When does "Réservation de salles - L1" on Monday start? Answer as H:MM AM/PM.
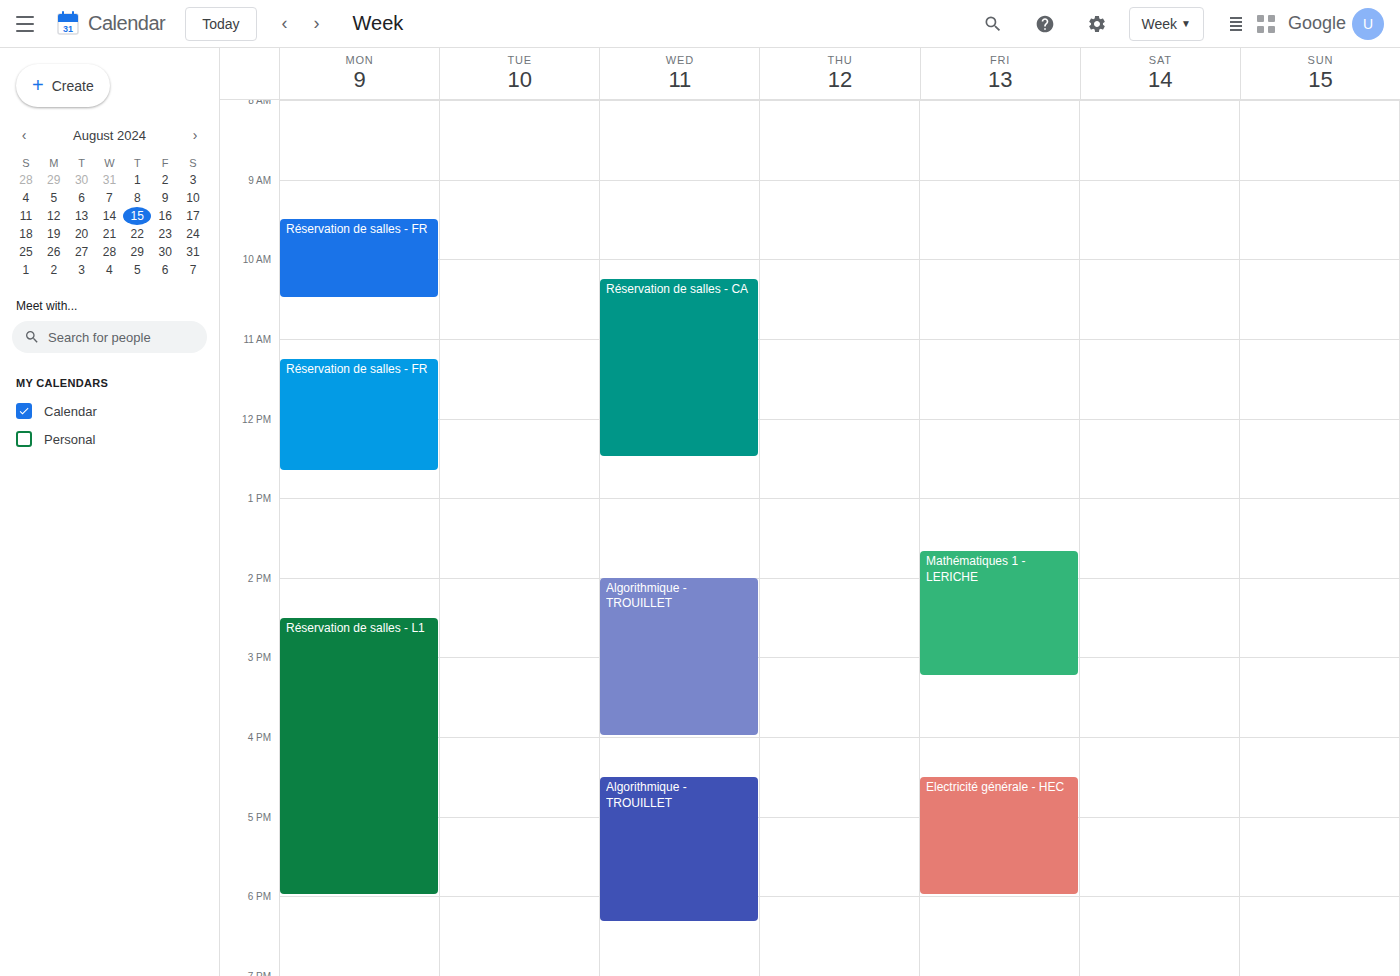
2:30 PM